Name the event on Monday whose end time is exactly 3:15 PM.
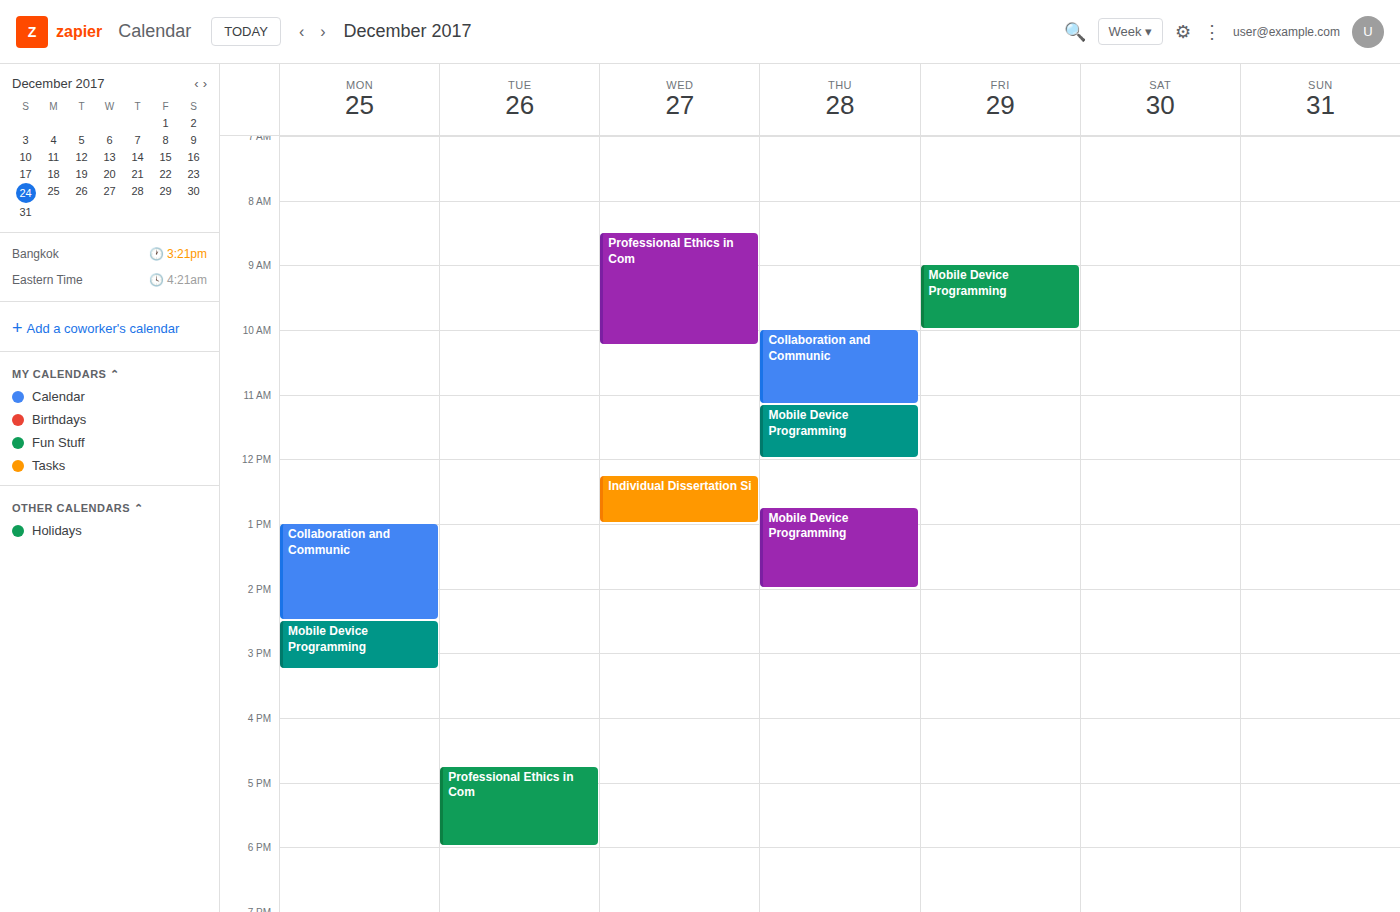
"Mobile Device Programming"